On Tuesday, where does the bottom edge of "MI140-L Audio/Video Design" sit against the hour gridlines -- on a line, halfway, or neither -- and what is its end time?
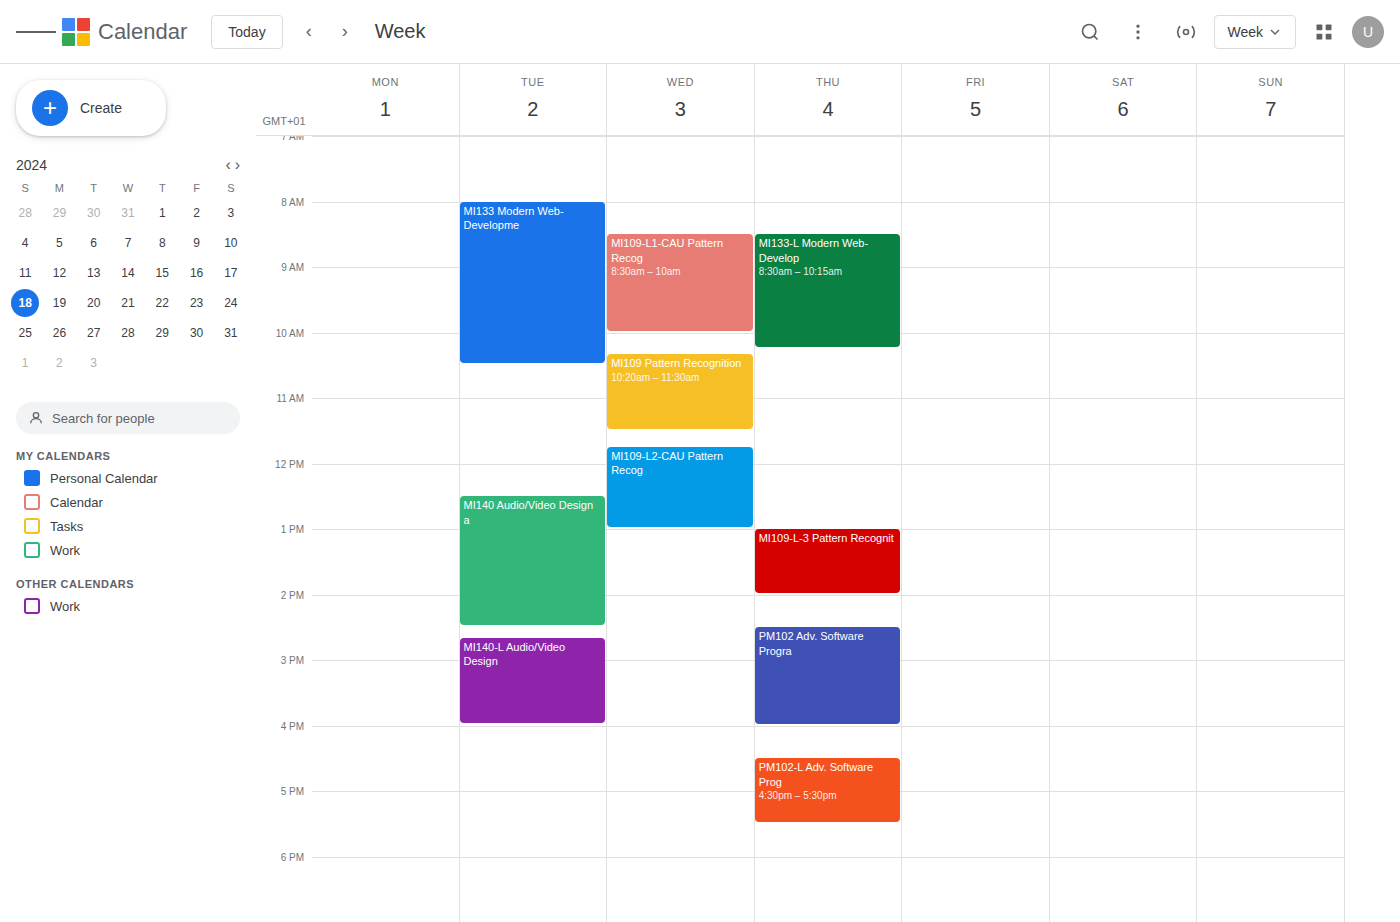
16:00 -- exactly on the 16:00 line.